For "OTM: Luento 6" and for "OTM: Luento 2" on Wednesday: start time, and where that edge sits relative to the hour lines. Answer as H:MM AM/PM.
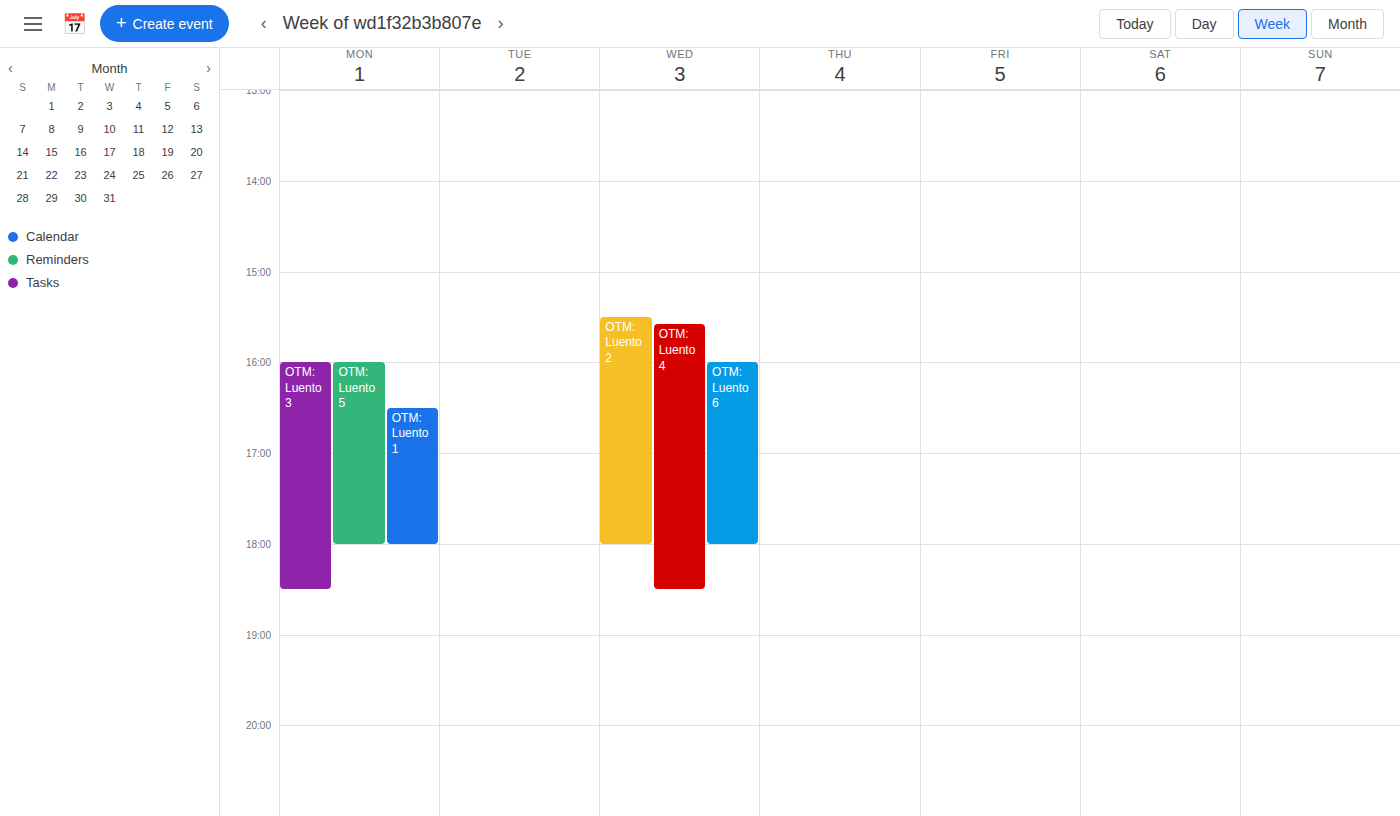
"OTM: Luento 6": 4:00 PM, exactly on the 4 PM line. "OTM: Luento 2": 3:30 PM, halfway between the 3 PM and 4 PM lines.